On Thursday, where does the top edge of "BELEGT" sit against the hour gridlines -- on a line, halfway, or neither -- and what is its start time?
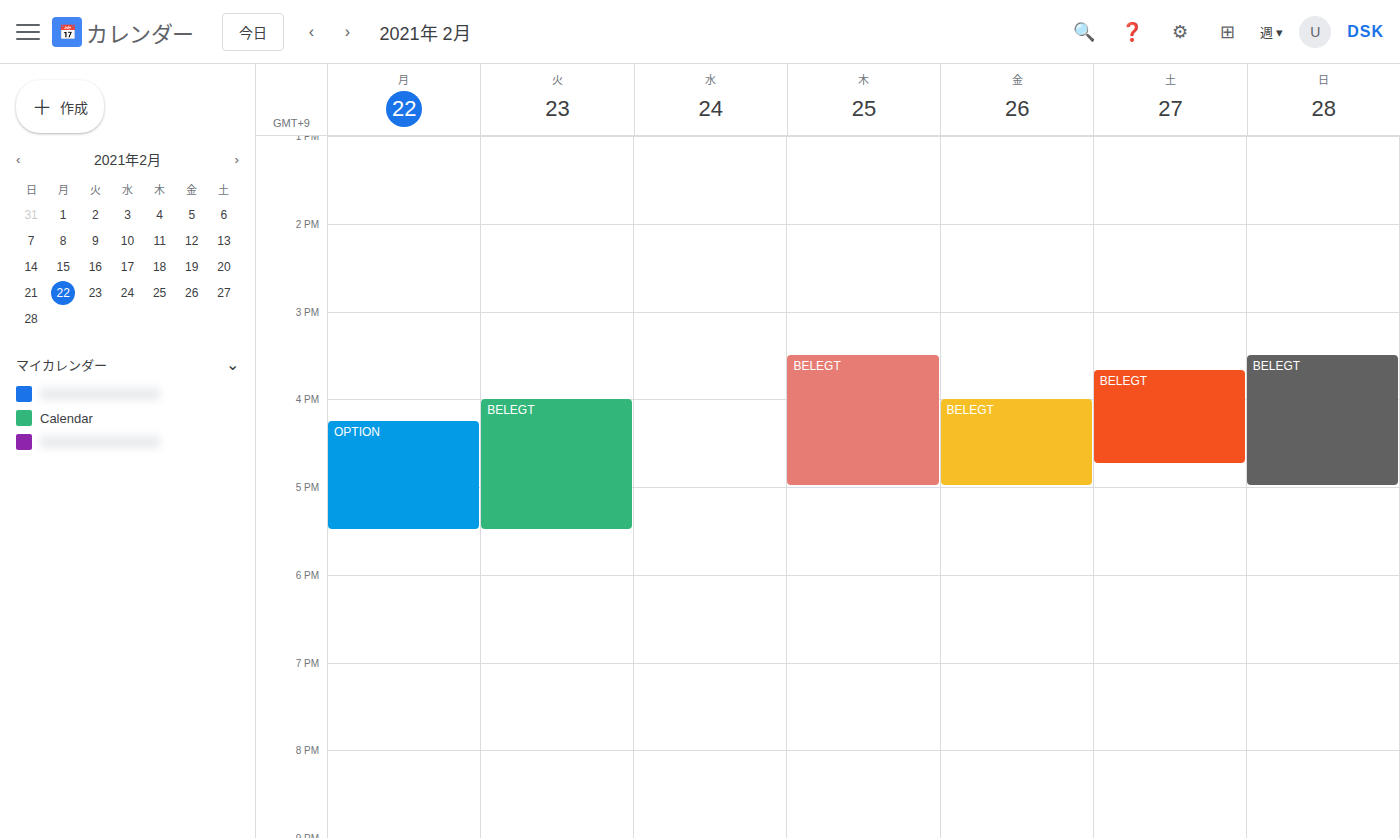
3:30 PM -- halfway between the 3 PM and 4 PM lines.